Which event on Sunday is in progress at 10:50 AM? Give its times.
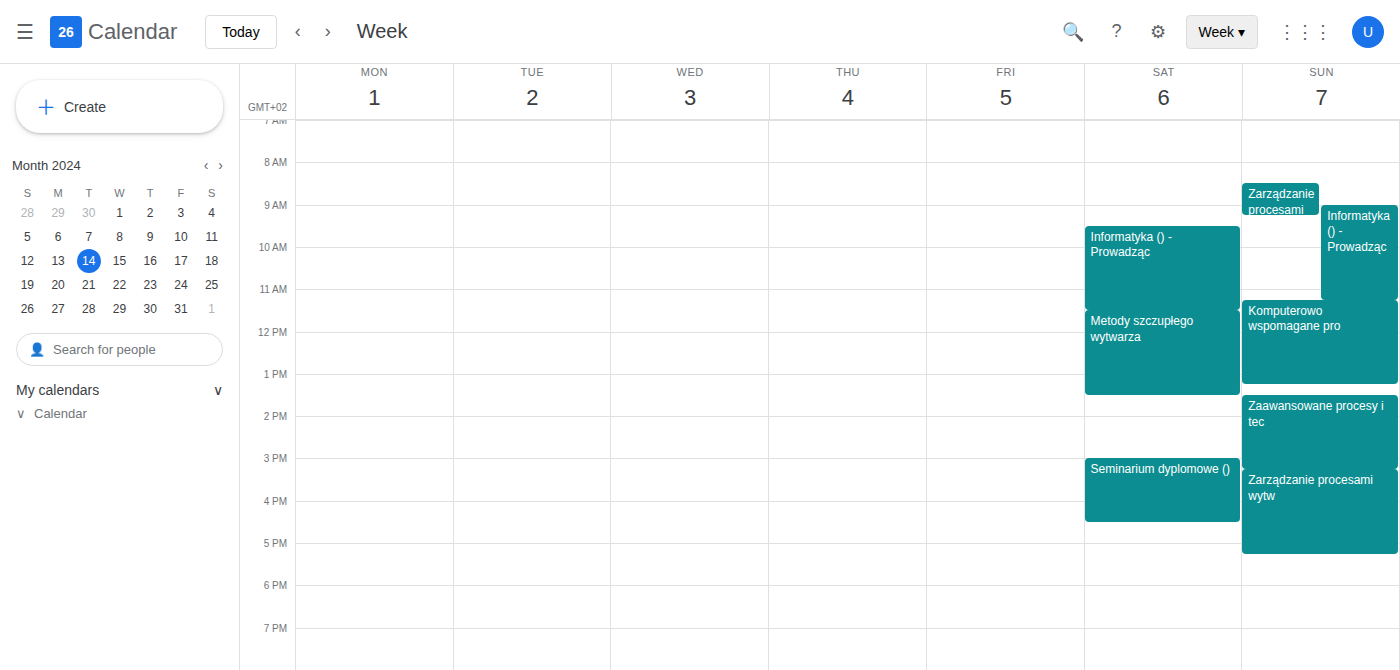
"Informatyka () - Prowadząc", 9:00 AM to 11:15 AM